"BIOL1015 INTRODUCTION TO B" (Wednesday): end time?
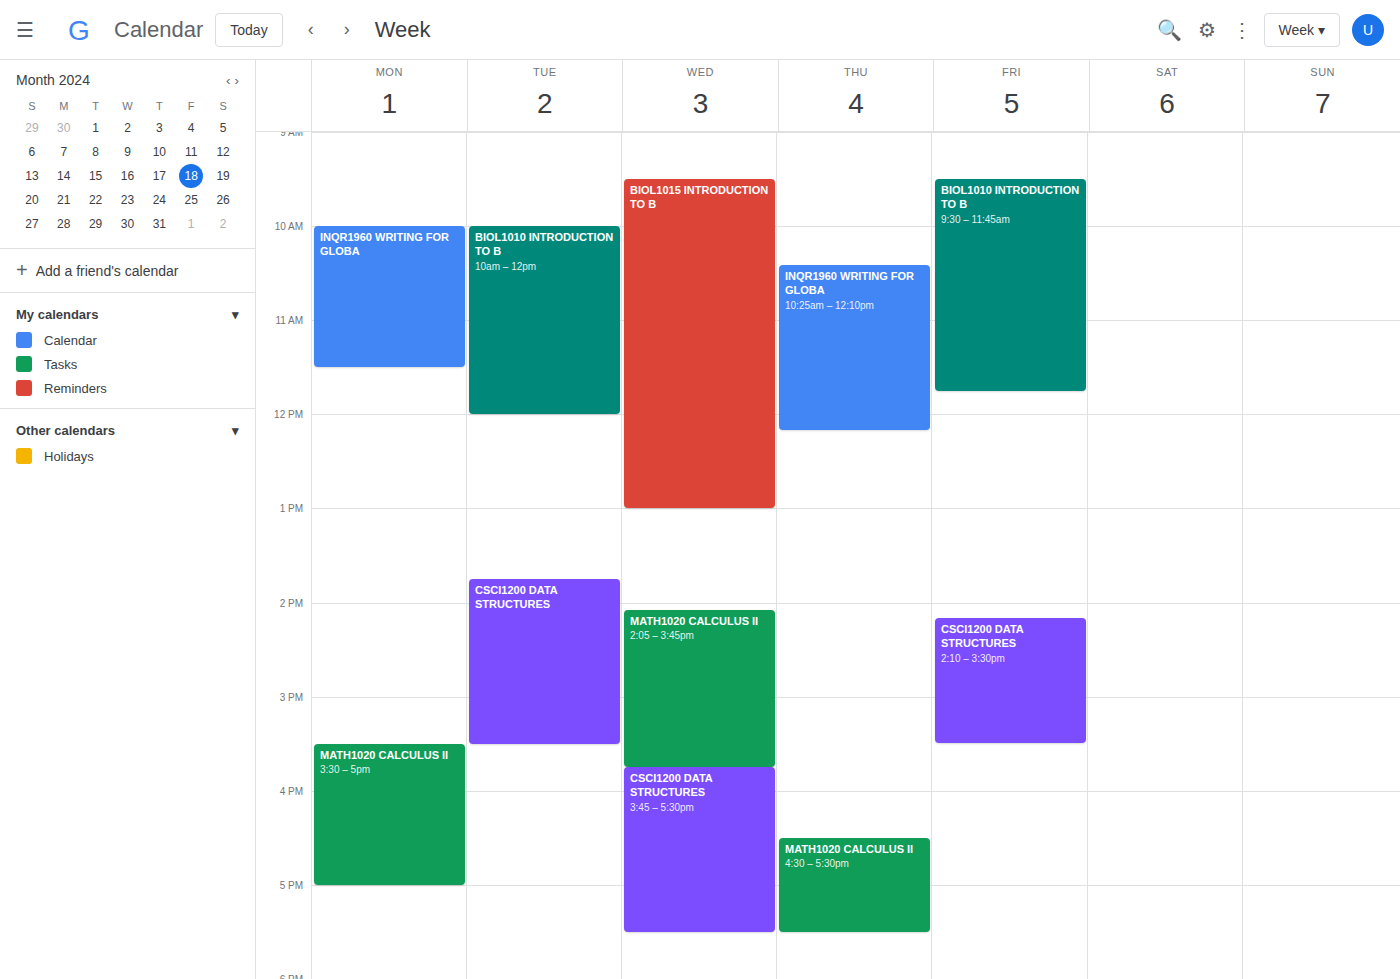
1:00 PM